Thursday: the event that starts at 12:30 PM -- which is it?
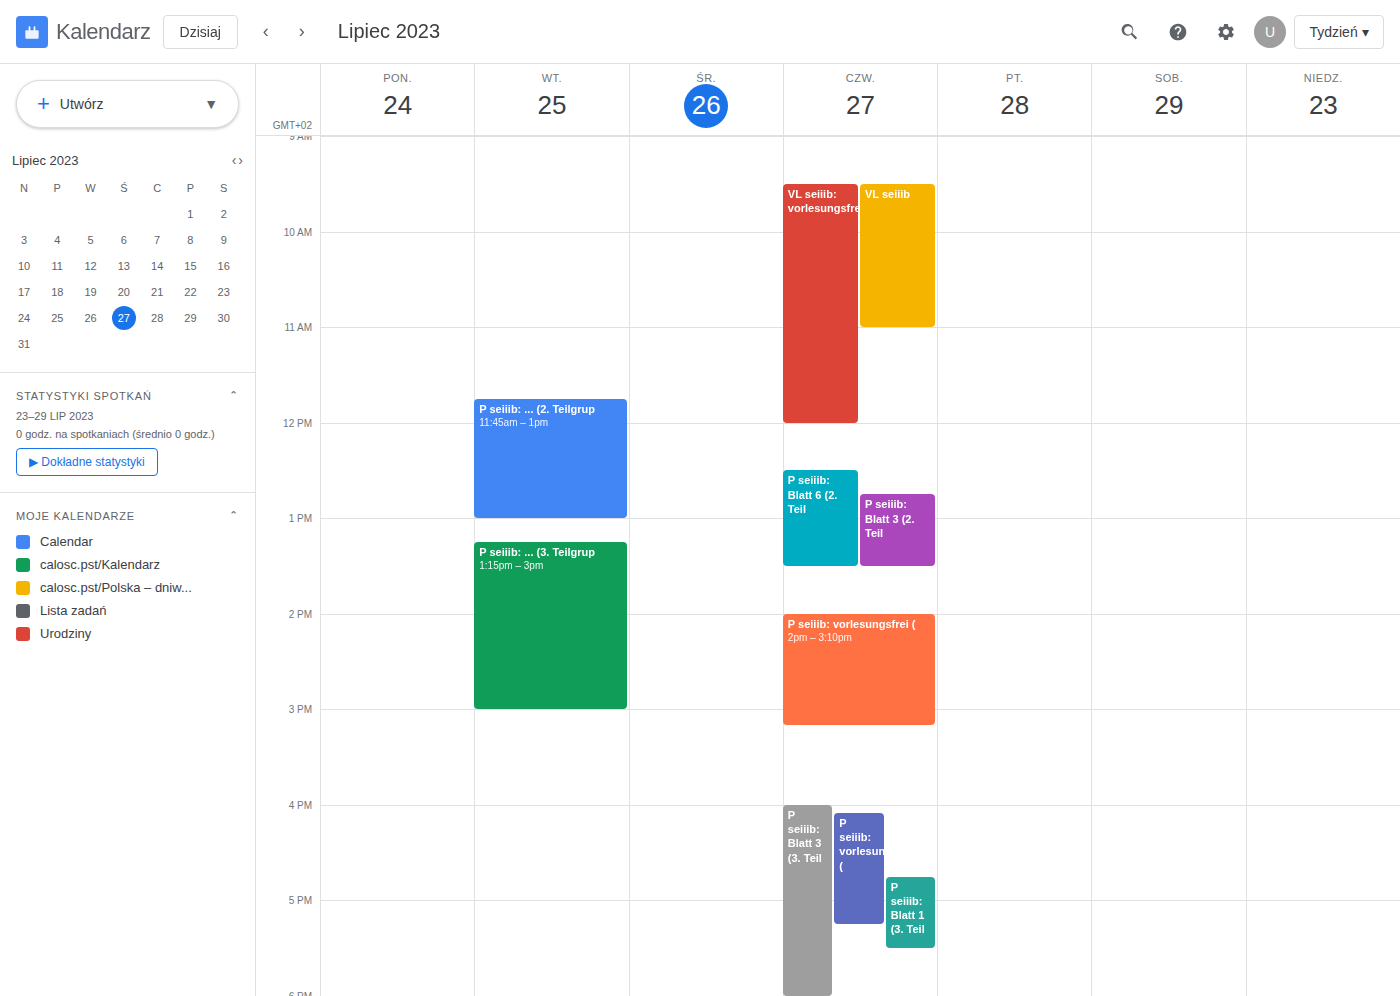
"P seiiib: Blatt 6 (2. Teil"